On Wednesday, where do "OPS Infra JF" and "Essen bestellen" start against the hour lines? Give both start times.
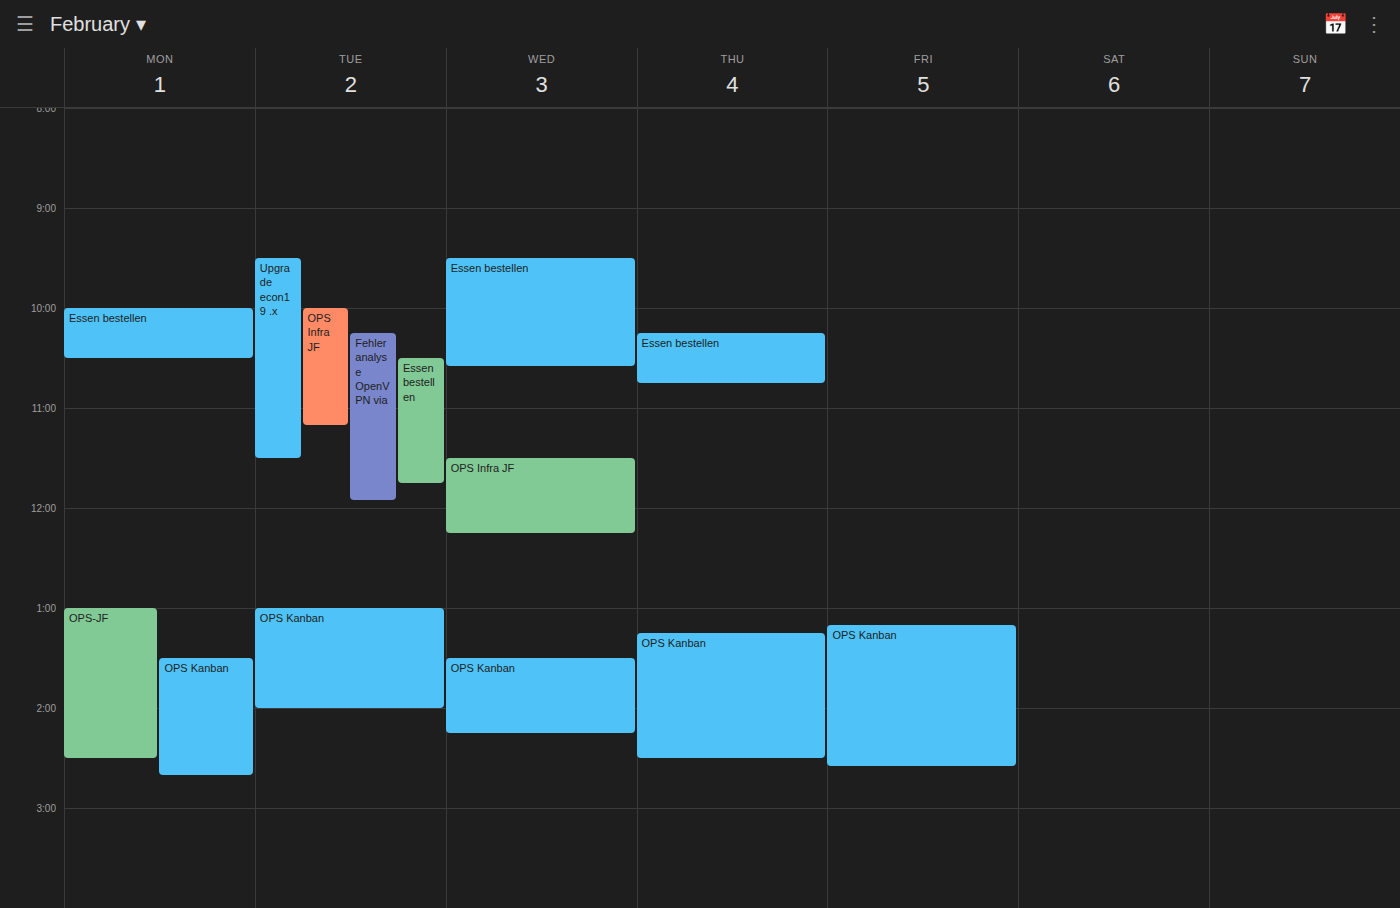
"OPS Infra JF": 11:30 AM, halfway between the 11 AM and 12 PM lines. "Essen bestellen": 9:30 AM, halfway between the 9 AM and 10 AM lines.